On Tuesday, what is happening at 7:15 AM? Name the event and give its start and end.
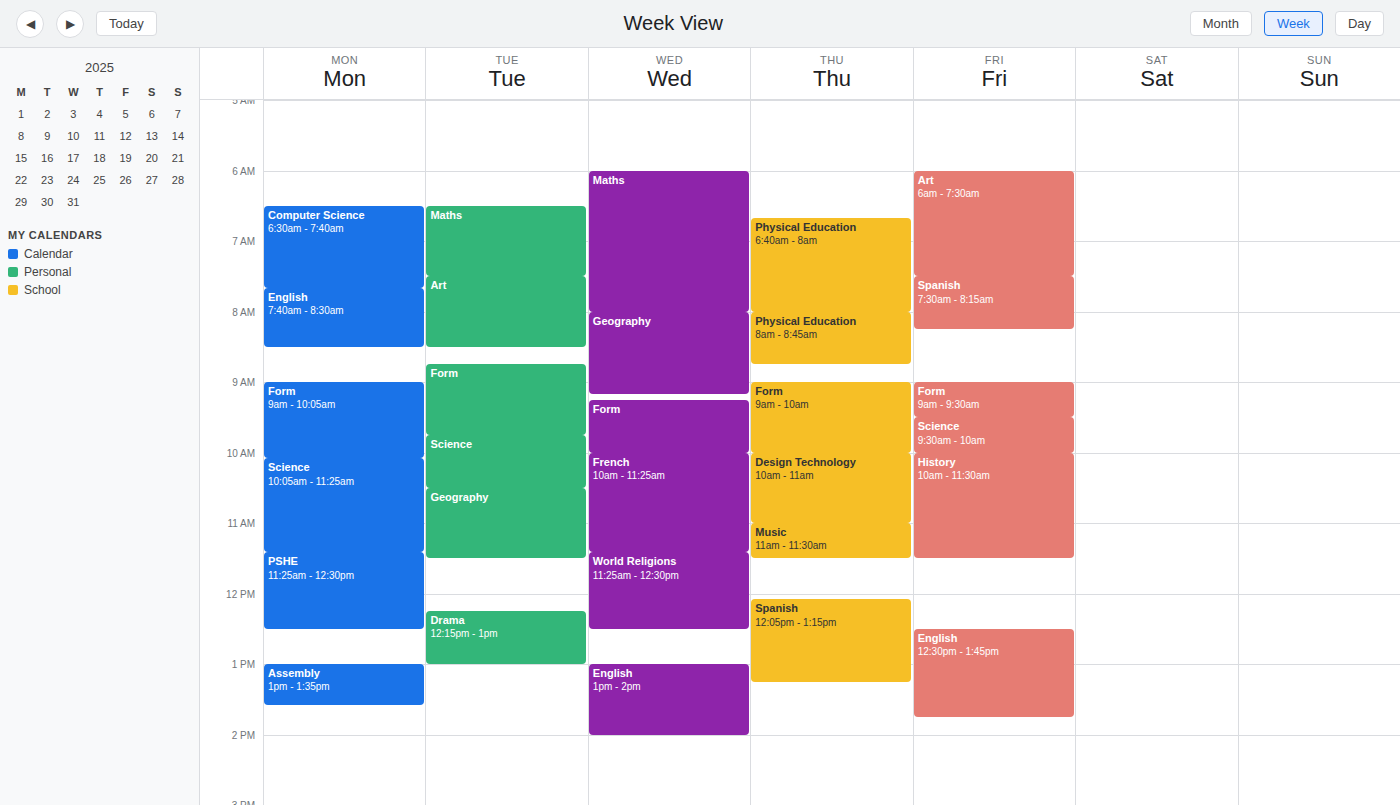
"Maths", 6:30 AM to 7:30 AM